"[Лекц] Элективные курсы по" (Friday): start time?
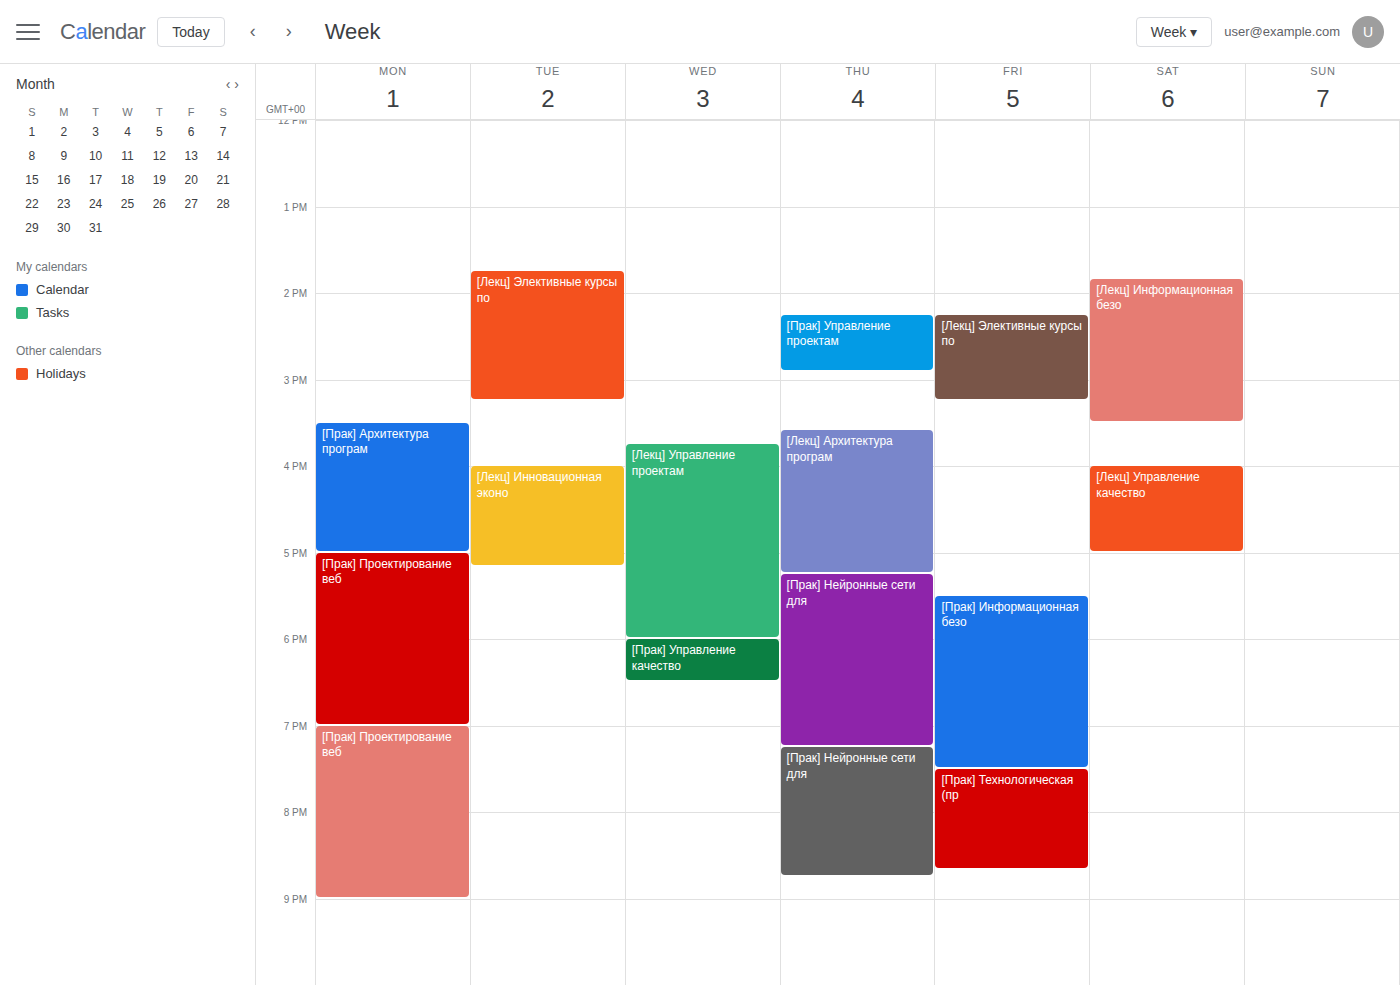
2:15 PM